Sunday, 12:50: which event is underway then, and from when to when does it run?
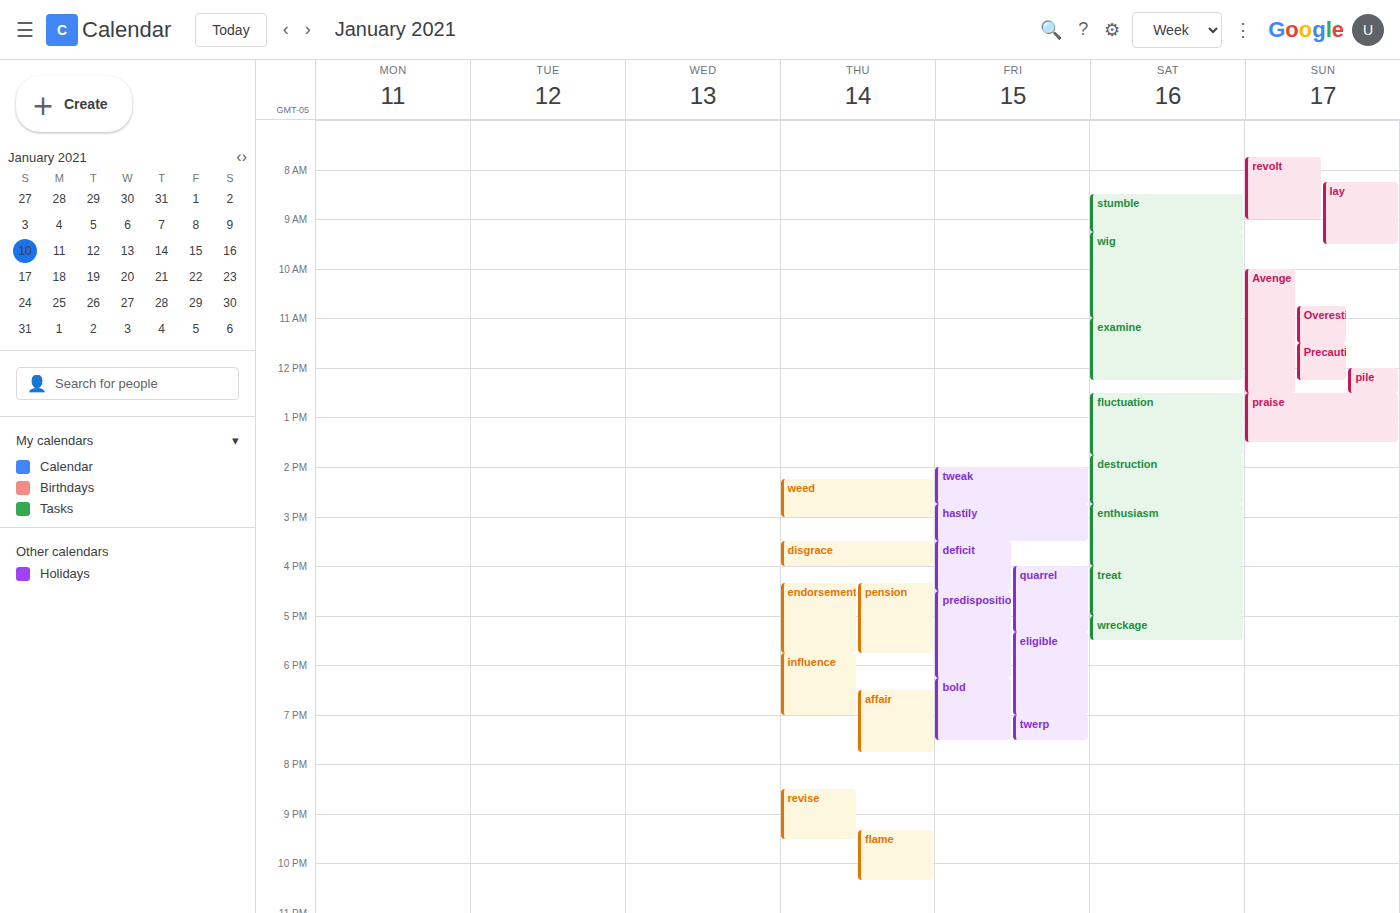
"praise", 12:30 to 13:30